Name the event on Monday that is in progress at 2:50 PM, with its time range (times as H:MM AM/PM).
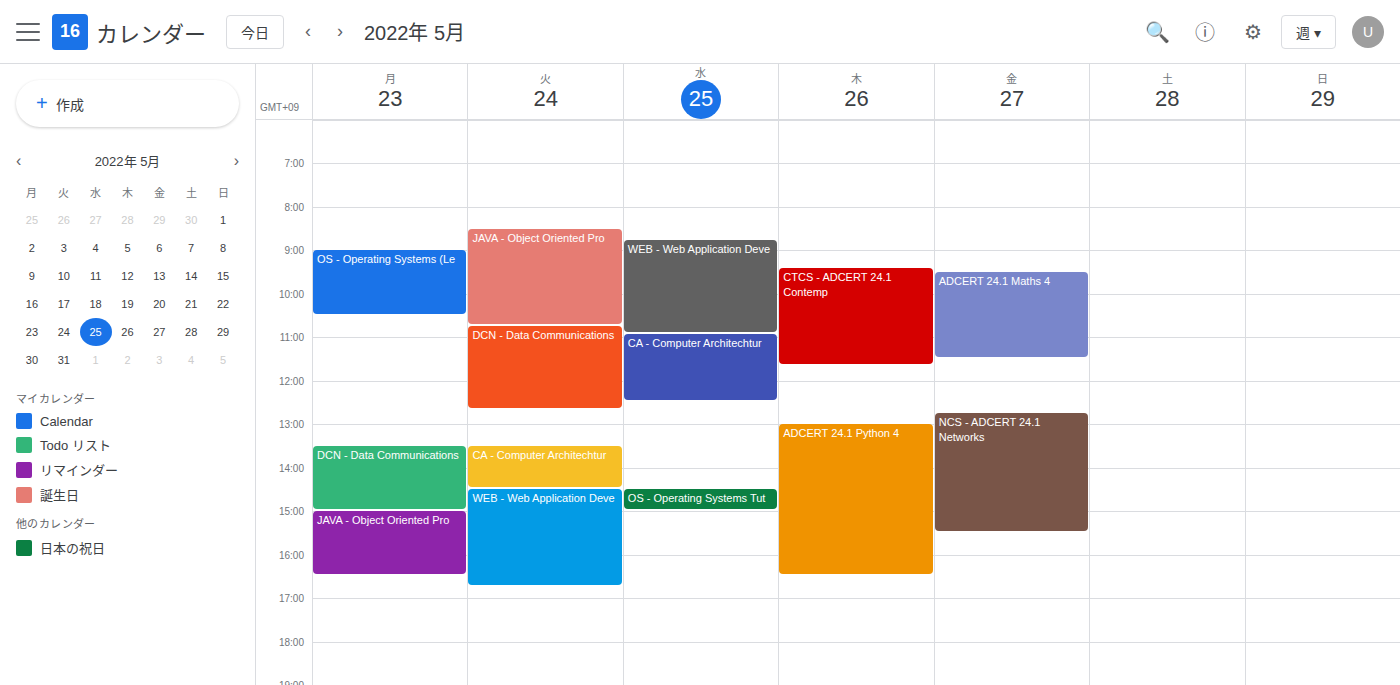
"DCN - Data Communications", 1:30 PM to 3:00 PM